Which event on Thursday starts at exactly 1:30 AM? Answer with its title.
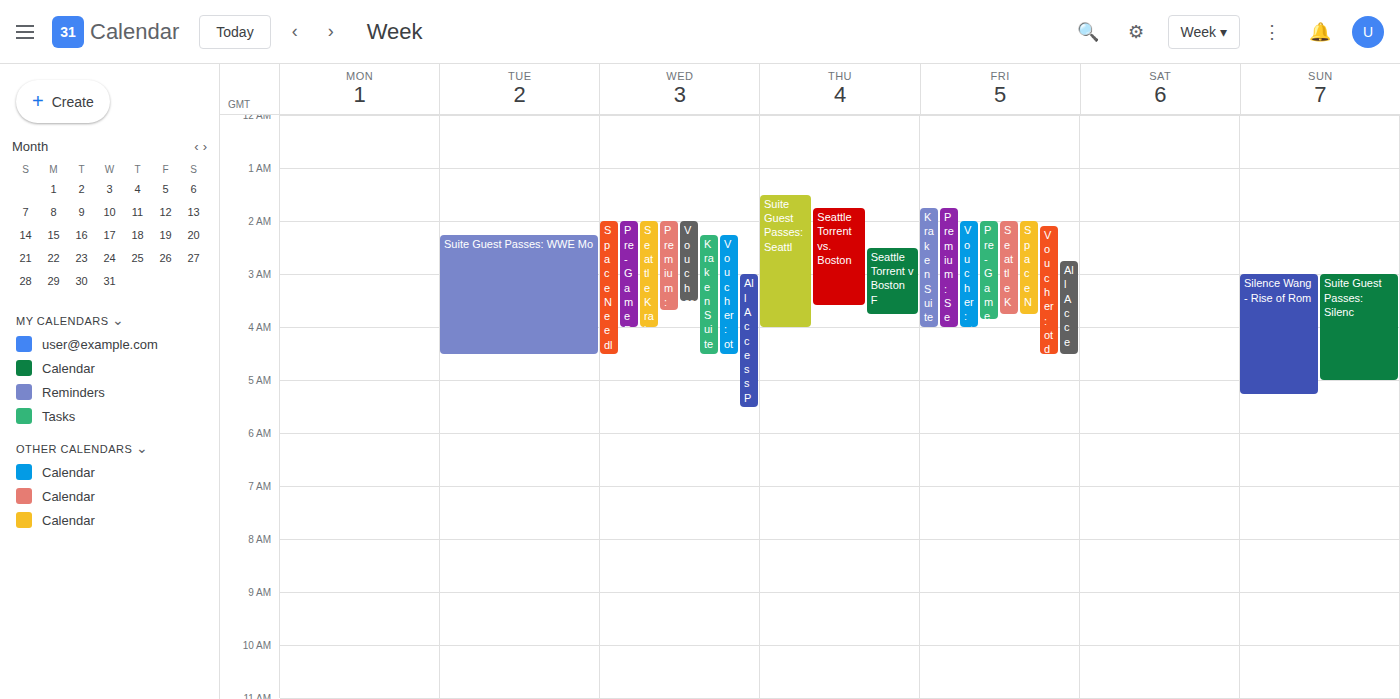
"Suite Guest Passes: Seattl"